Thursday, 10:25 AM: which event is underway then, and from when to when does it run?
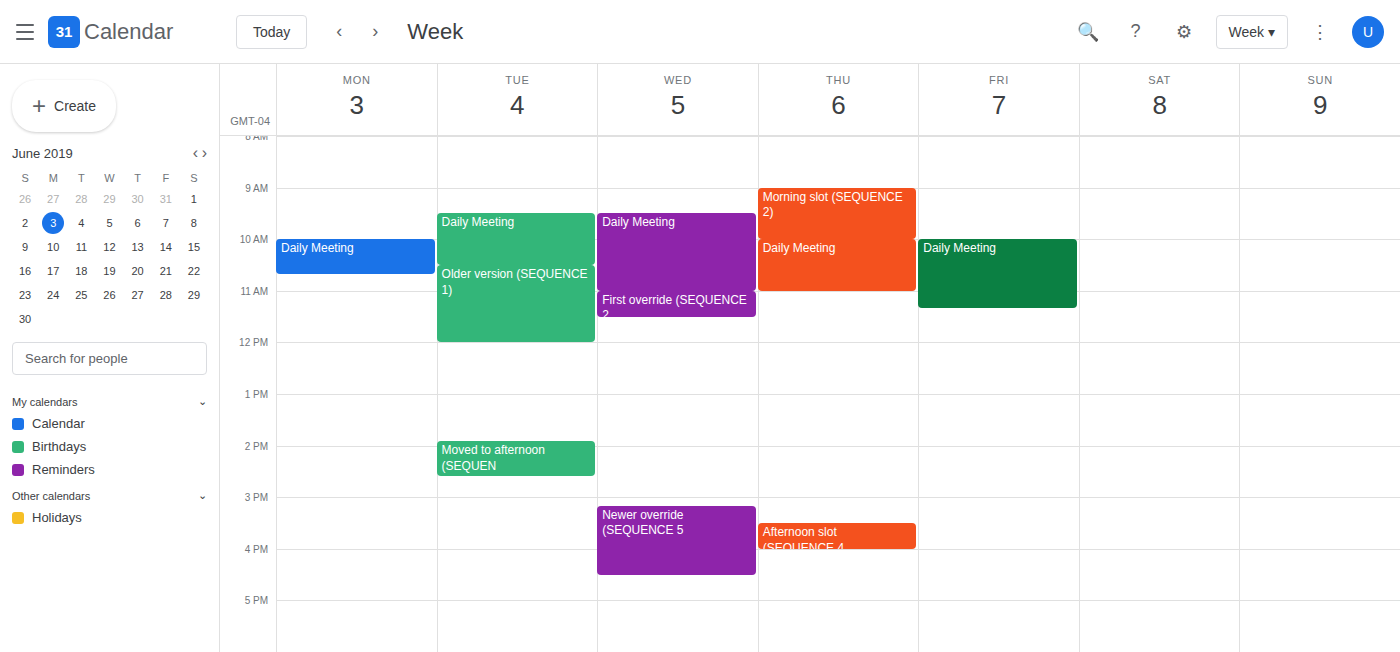
"Daily Meeting", 10:00 AM to 11:00 AM